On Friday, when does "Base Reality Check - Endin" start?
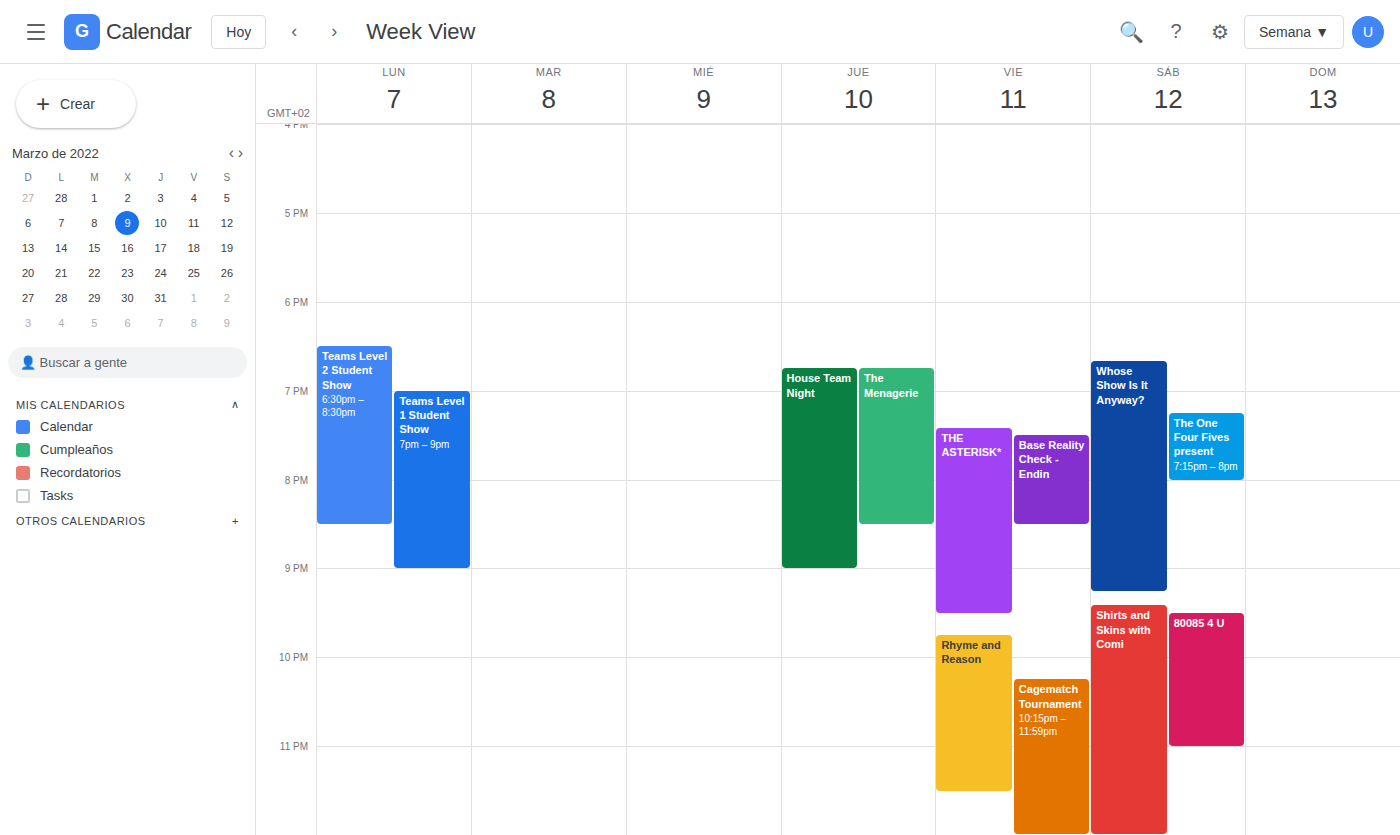
7:30 PM